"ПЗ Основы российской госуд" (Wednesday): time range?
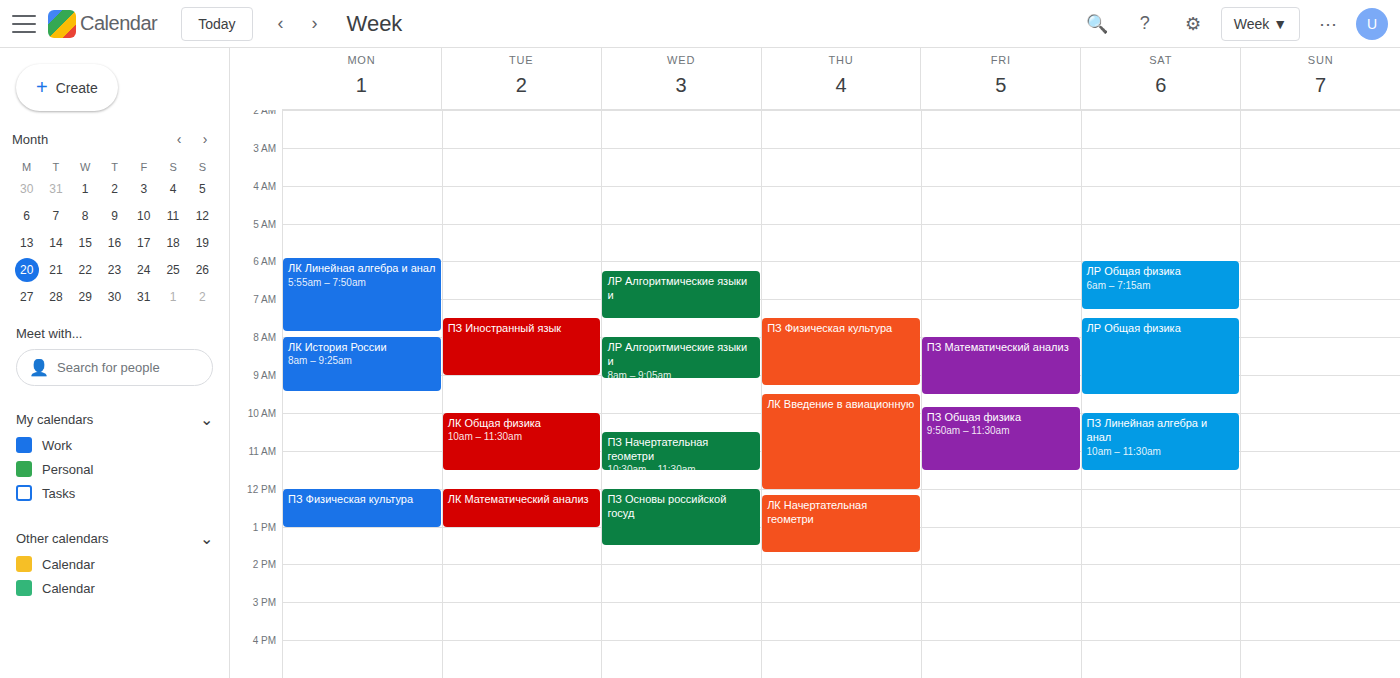
12:00 PM to 1:30 PM